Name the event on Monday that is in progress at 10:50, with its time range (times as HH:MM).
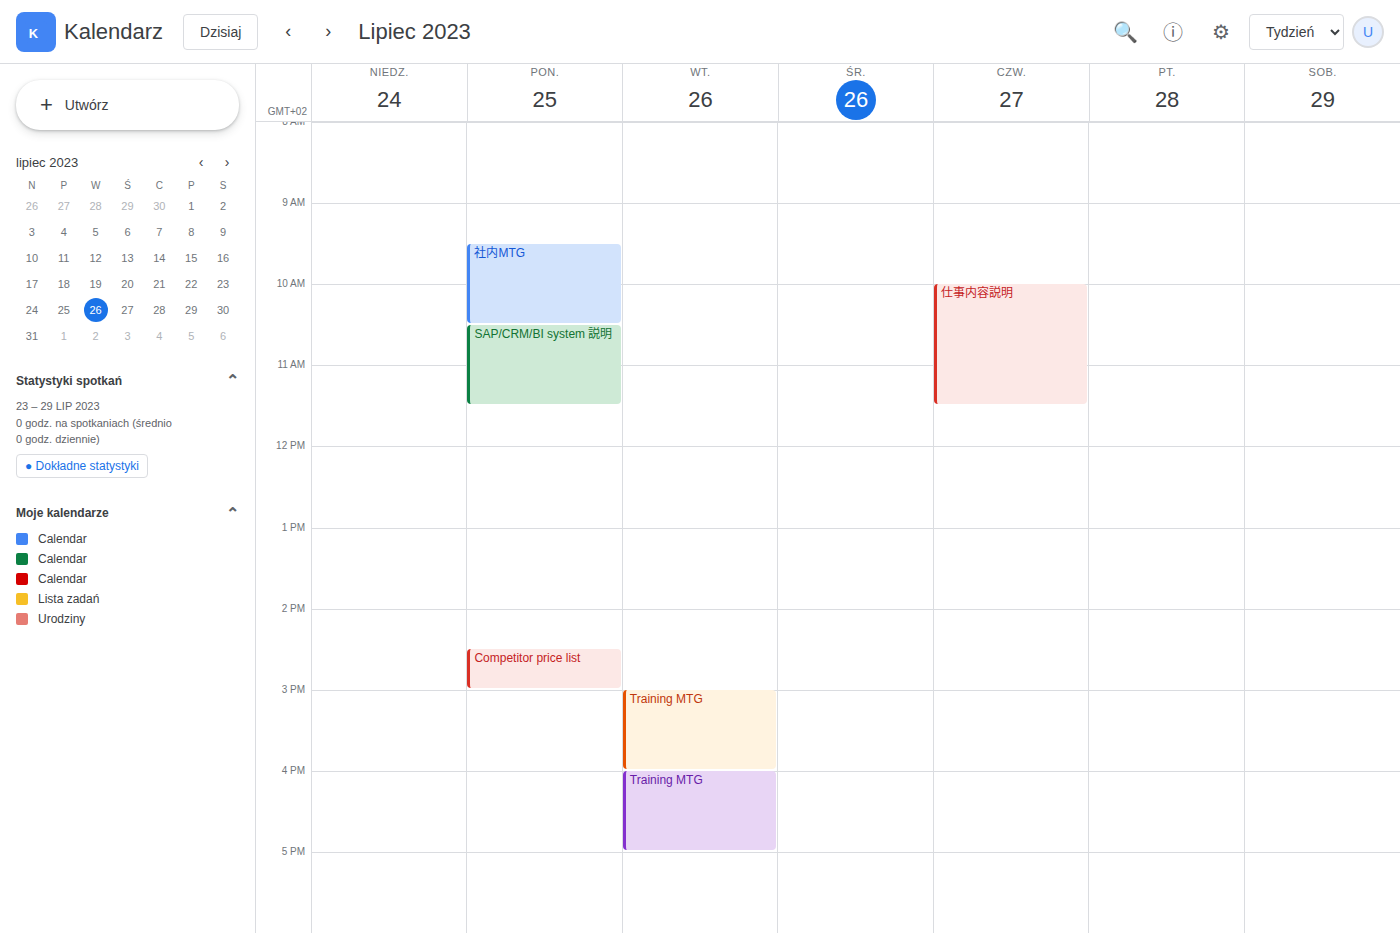
"SAP/CRM/BI system 説明", 10:30 to 11:30